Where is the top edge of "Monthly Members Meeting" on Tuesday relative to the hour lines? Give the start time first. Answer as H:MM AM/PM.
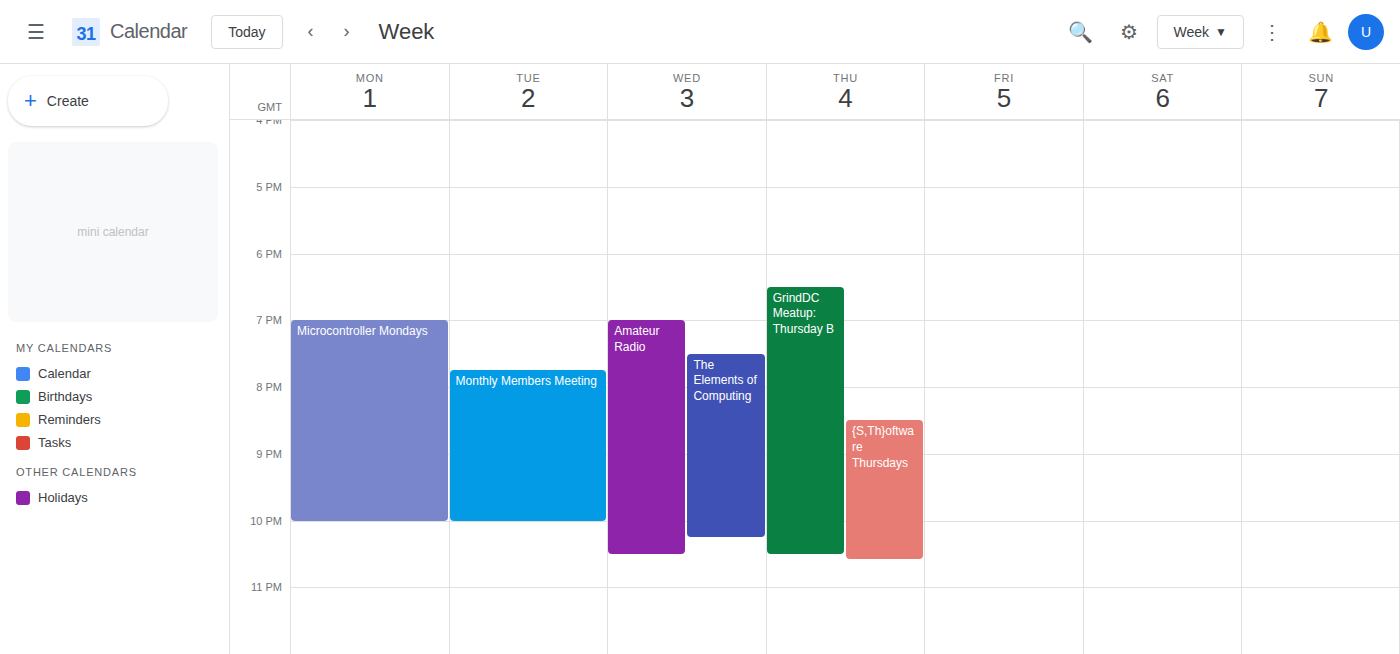
7:45 PM -- neither: three quarters of the way from the 7 PM line to the 8 PM line.